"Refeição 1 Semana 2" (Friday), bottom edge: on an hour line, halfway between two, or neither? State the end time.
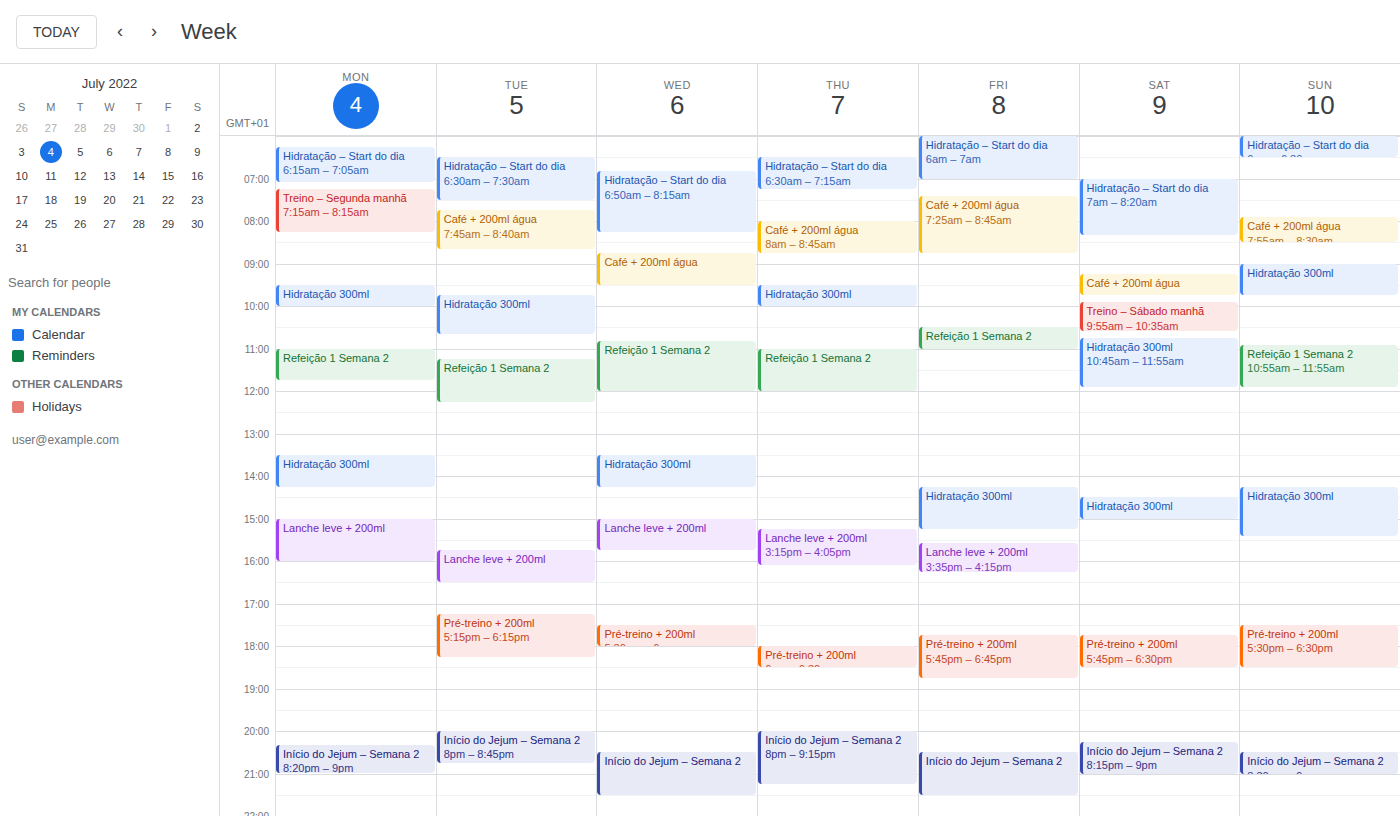
11:00 AM -- exactly on the 11 AM line.